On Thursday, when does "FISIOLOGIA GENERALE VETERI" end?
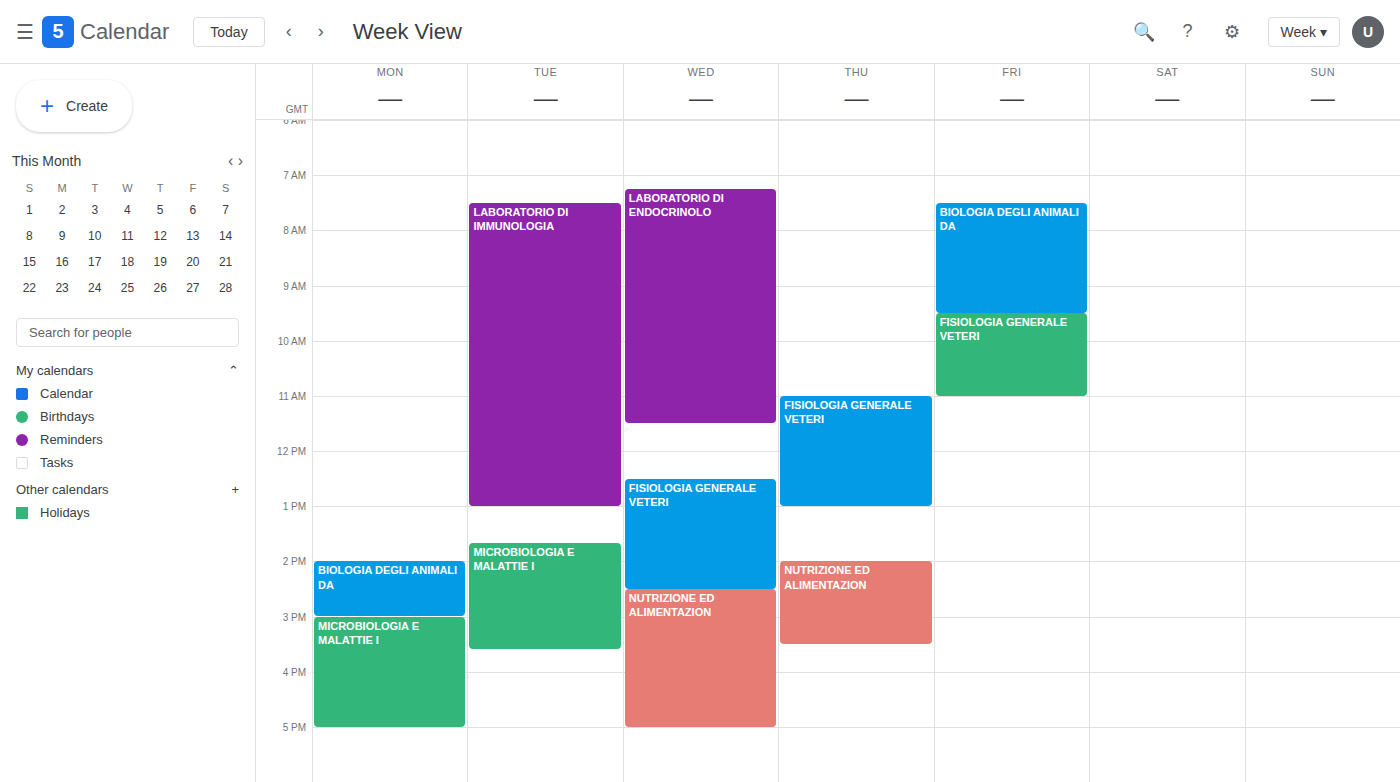
1:00 PM